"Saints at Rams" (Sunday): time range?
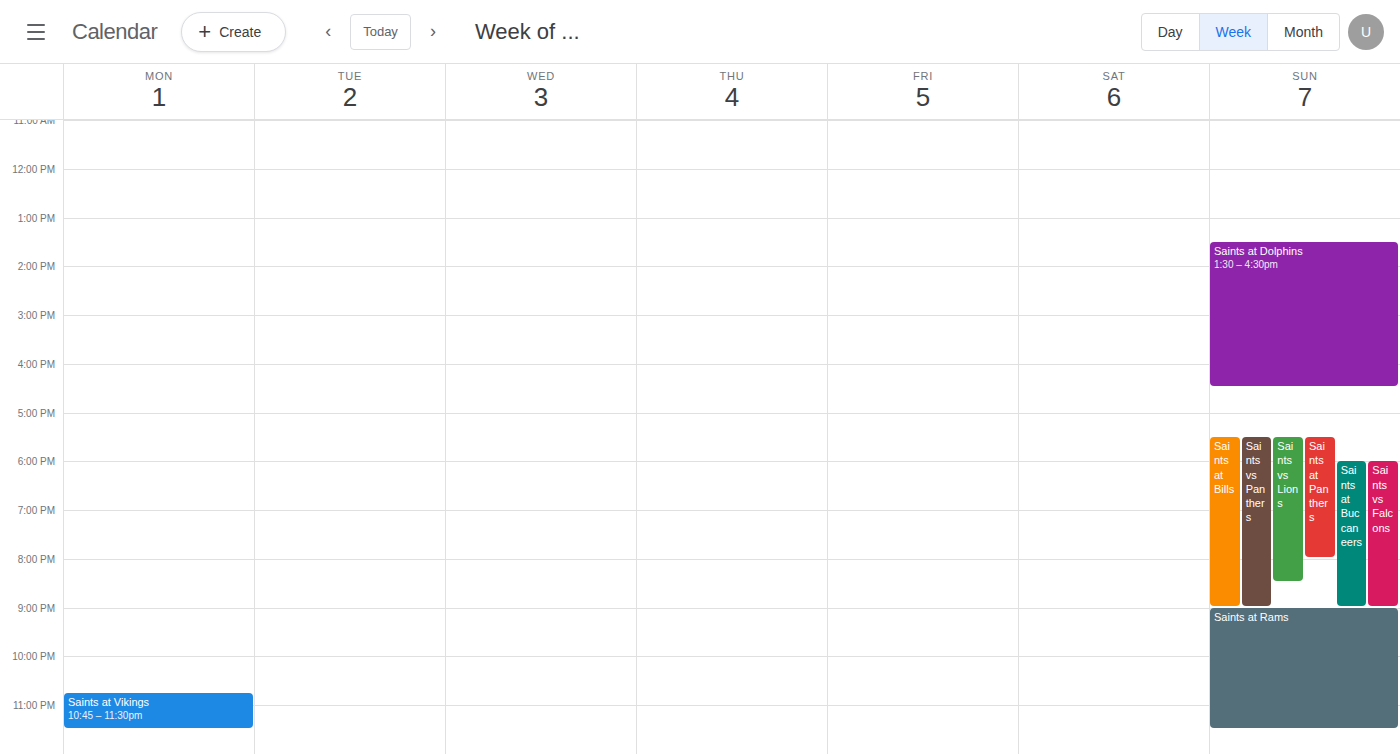
9:00 PM to 11:30 PM